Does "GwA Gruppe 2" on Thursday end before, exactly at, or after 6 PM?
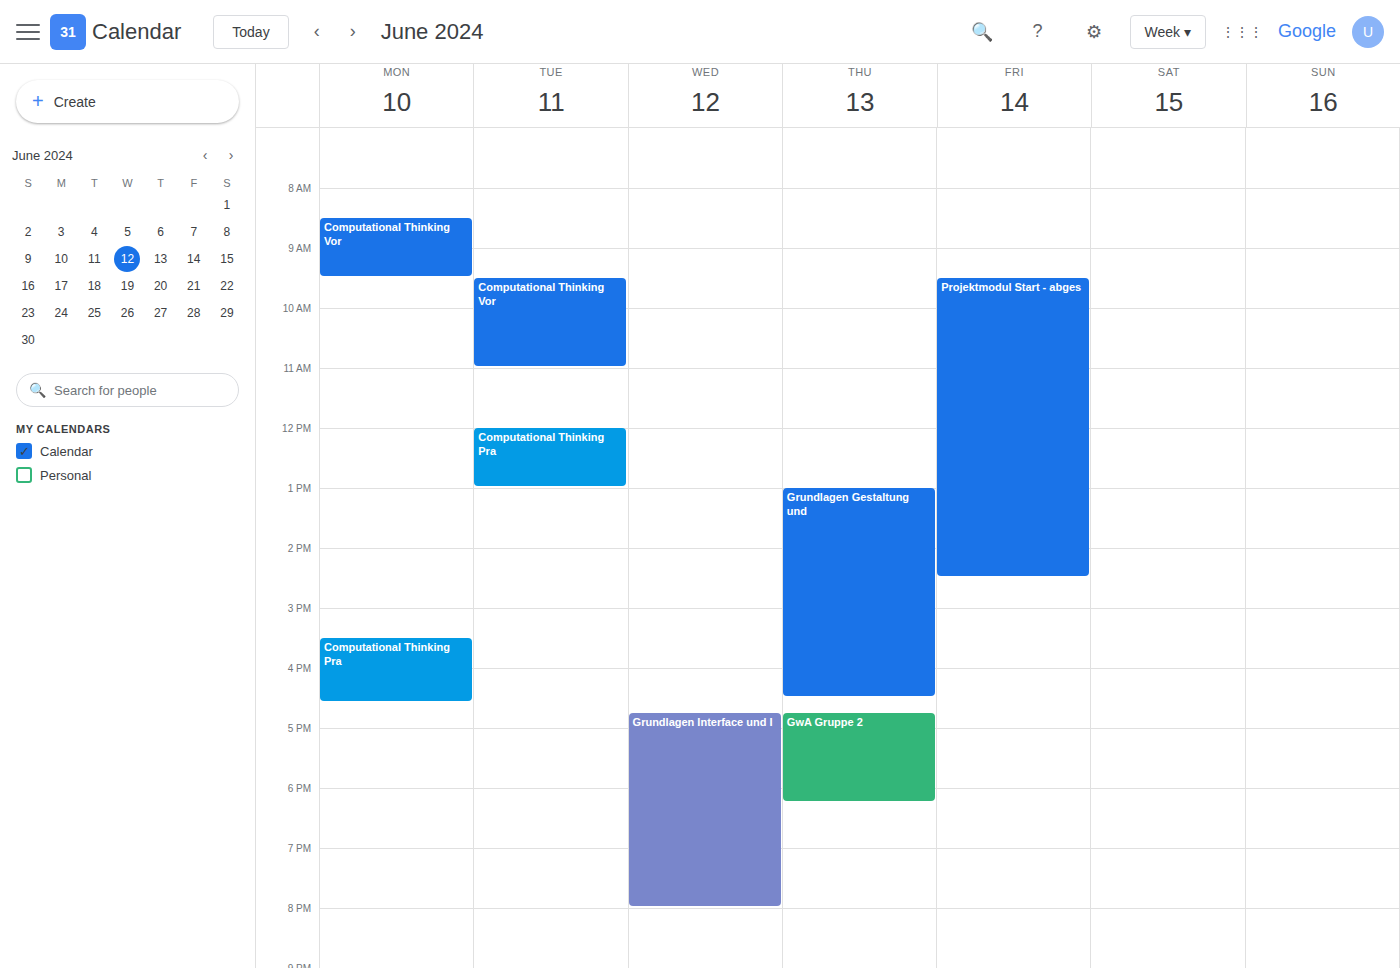
6:15 PM -- after 6 PM, 15 minutes below the 6 PM line.